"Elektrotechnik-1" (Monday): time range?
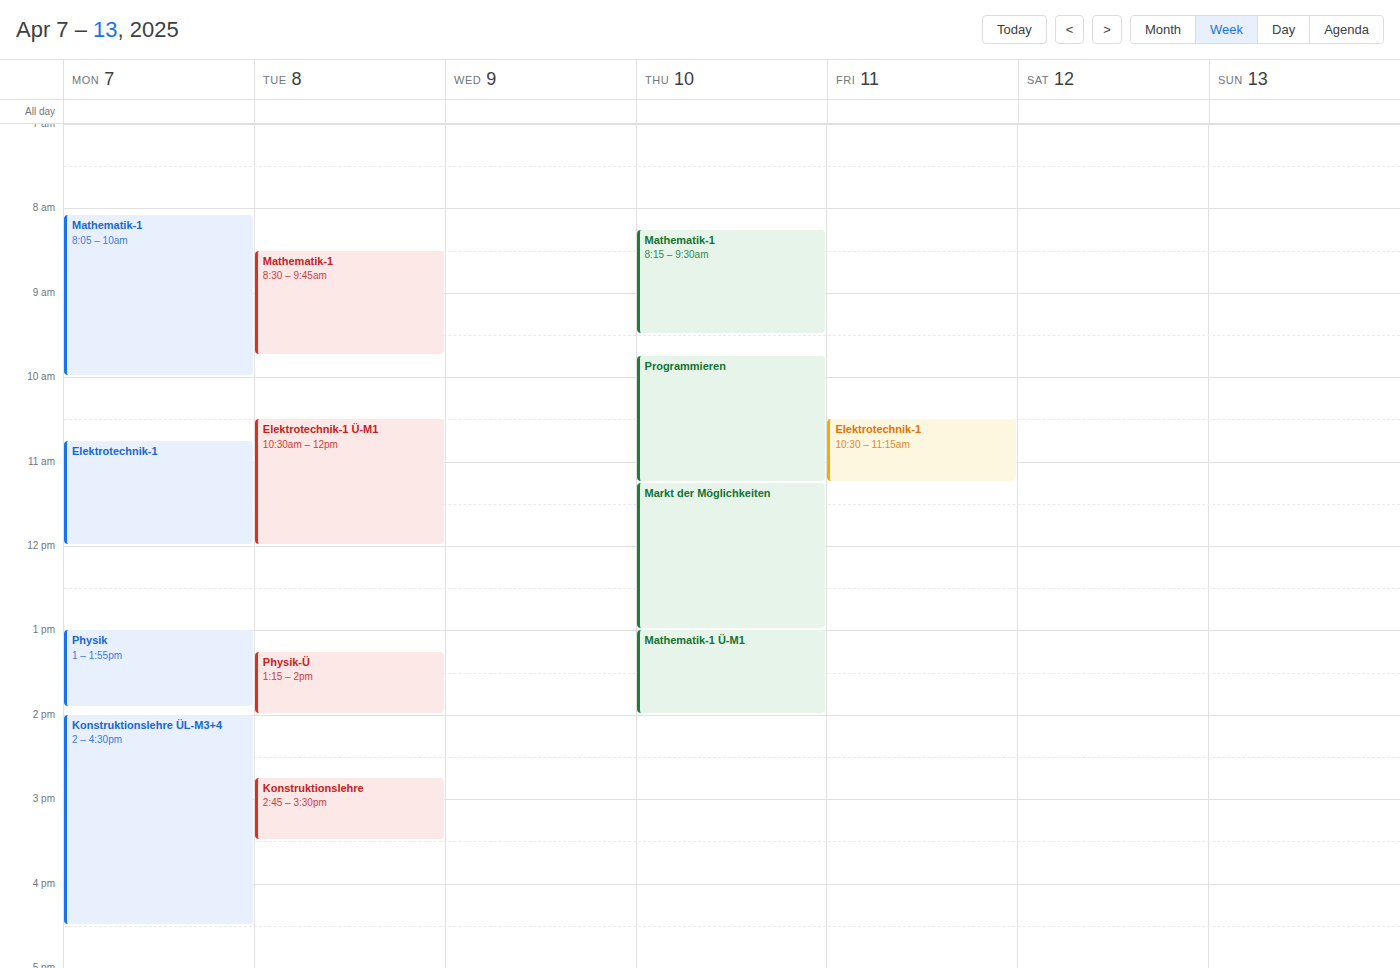
10:45 AM to 12:00 PM